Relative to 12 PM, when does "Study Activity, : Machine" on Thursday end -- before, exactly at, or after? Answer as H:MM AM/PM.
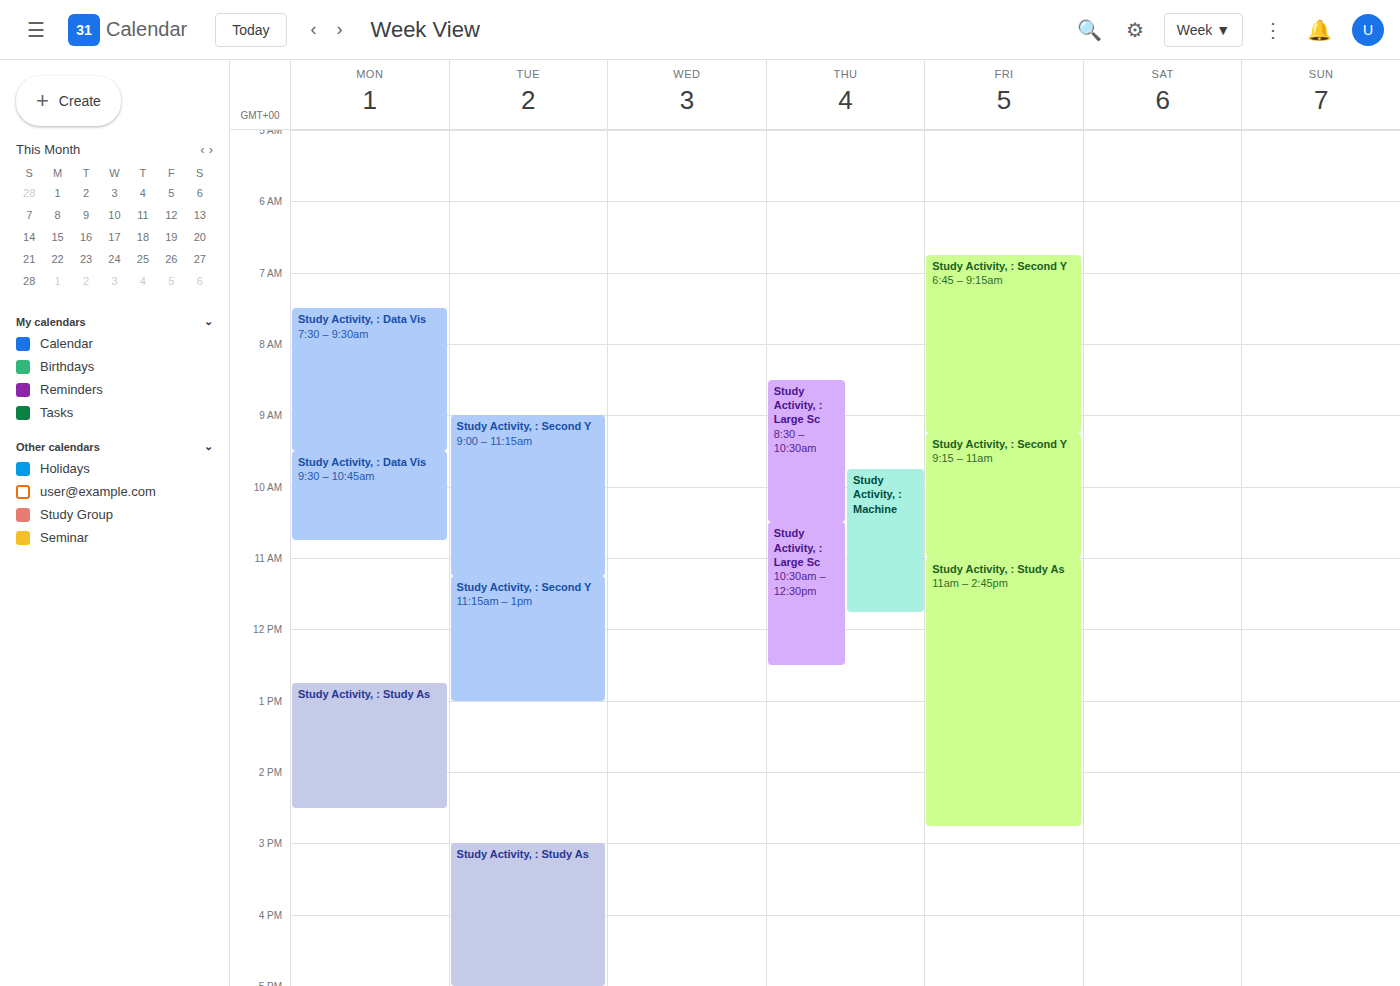
11:45 AM -- before 12 PM, 15 minutes above the 12 PM line.